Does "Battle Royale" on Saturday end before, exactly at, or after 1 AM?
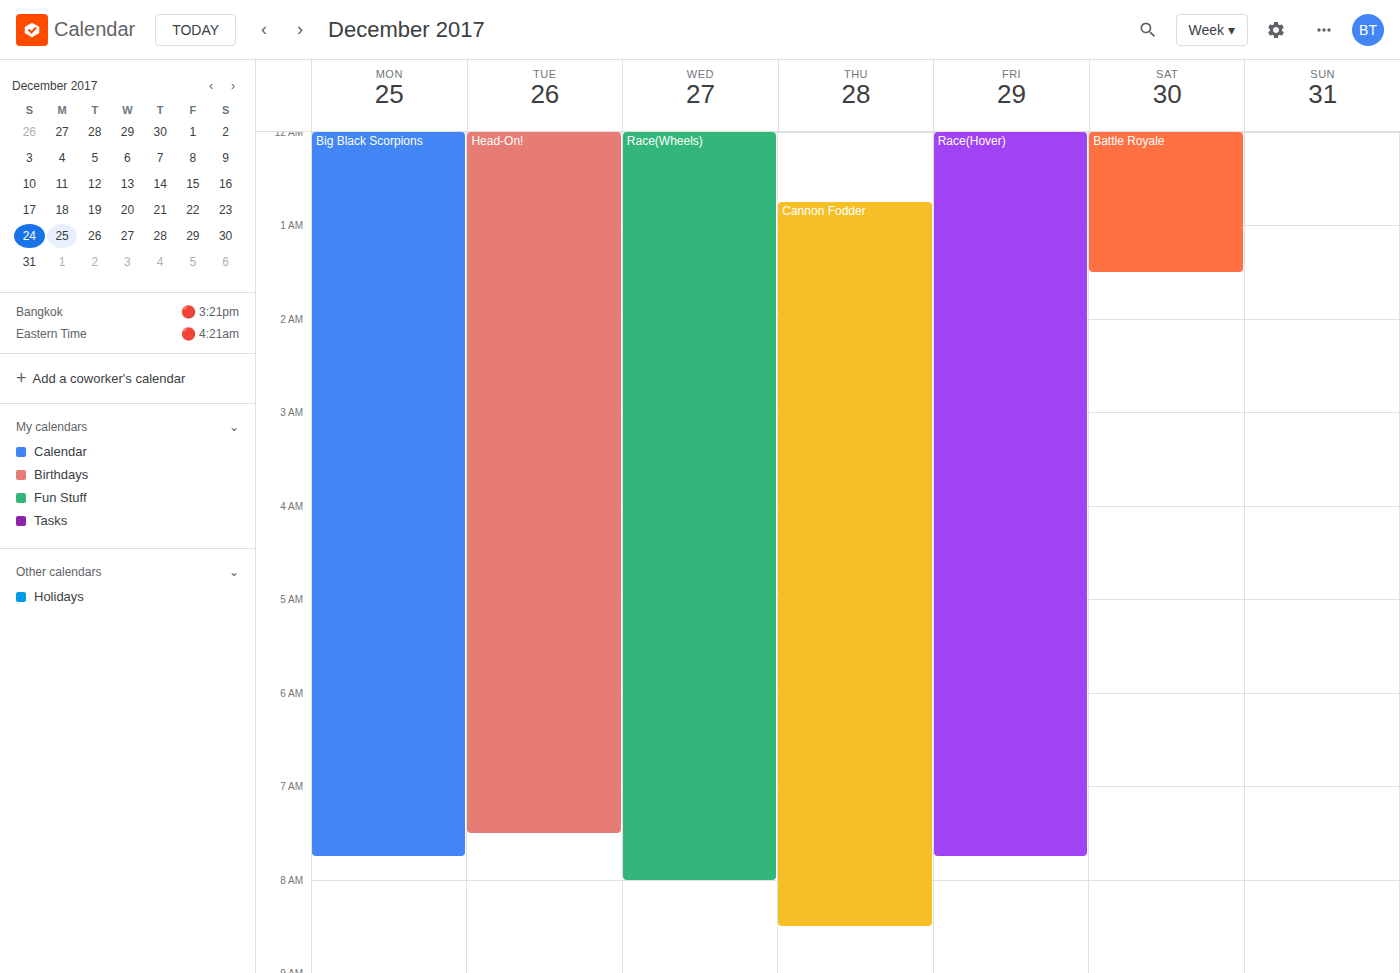
1:30 AM -- after 1 AM, 30 minutes below the 1 AM line.